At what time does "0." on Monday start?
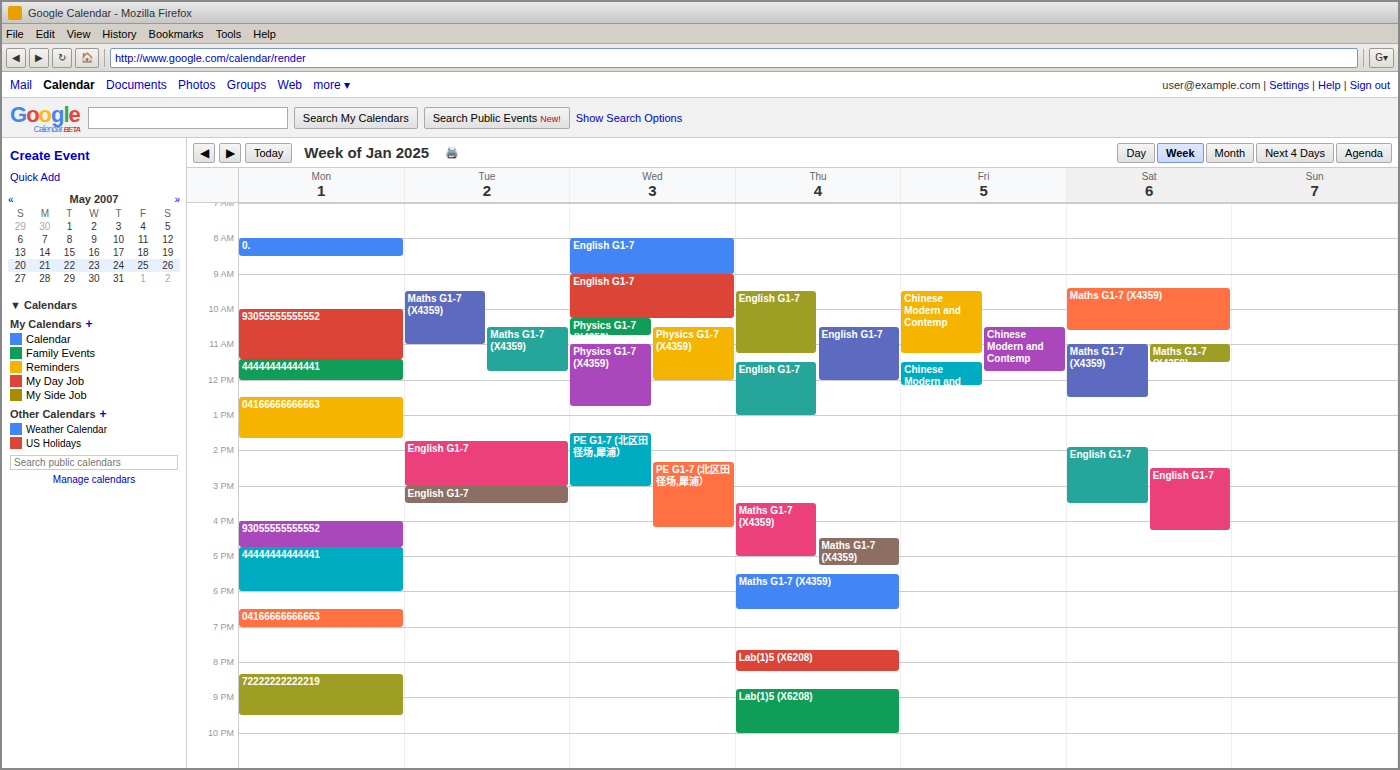
08:00